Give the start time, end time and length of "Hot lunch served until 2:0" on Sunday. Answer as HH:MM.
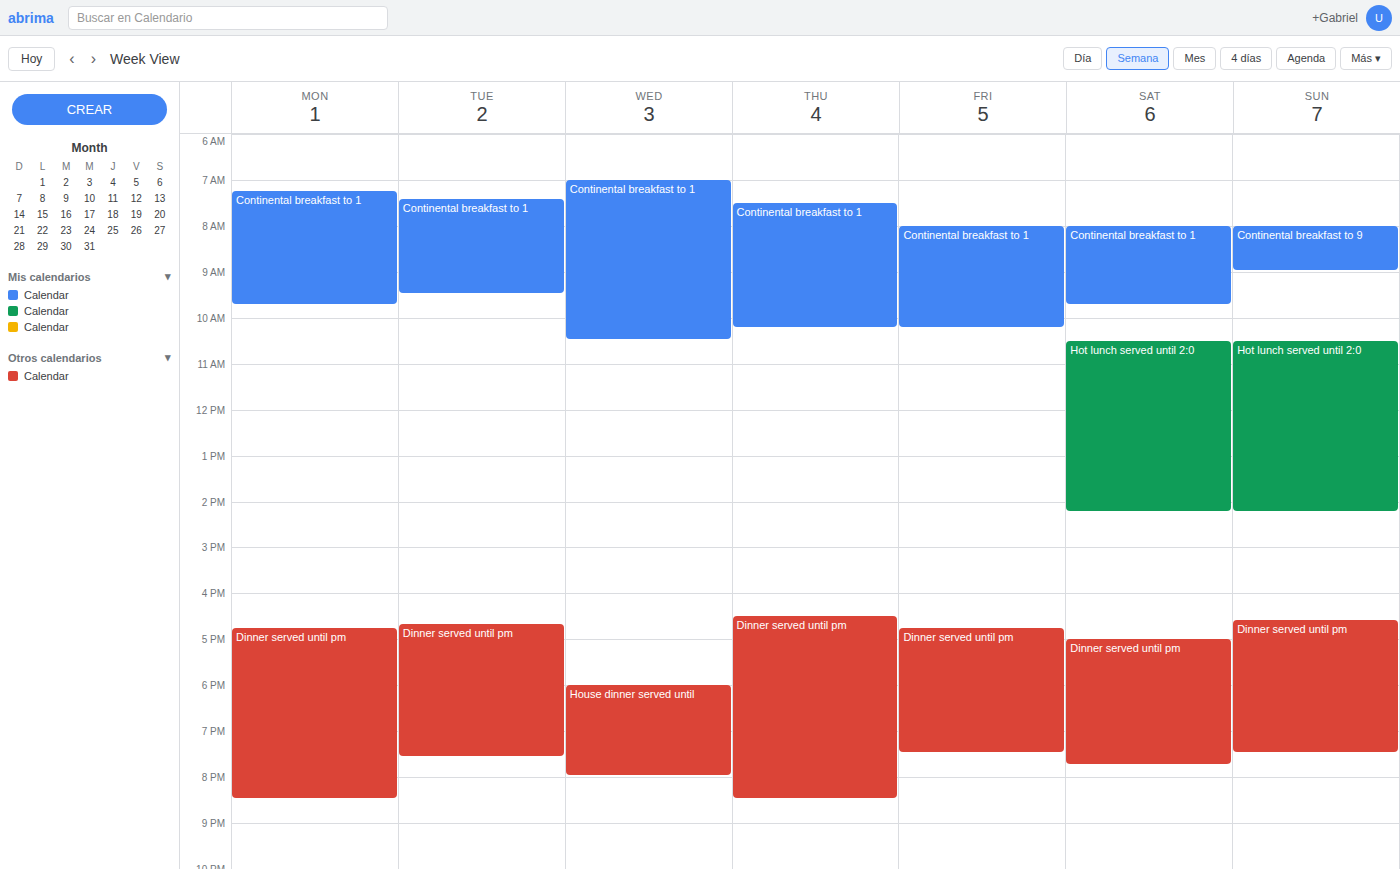
10:30 to 14:15, 3 hours 45 minutes